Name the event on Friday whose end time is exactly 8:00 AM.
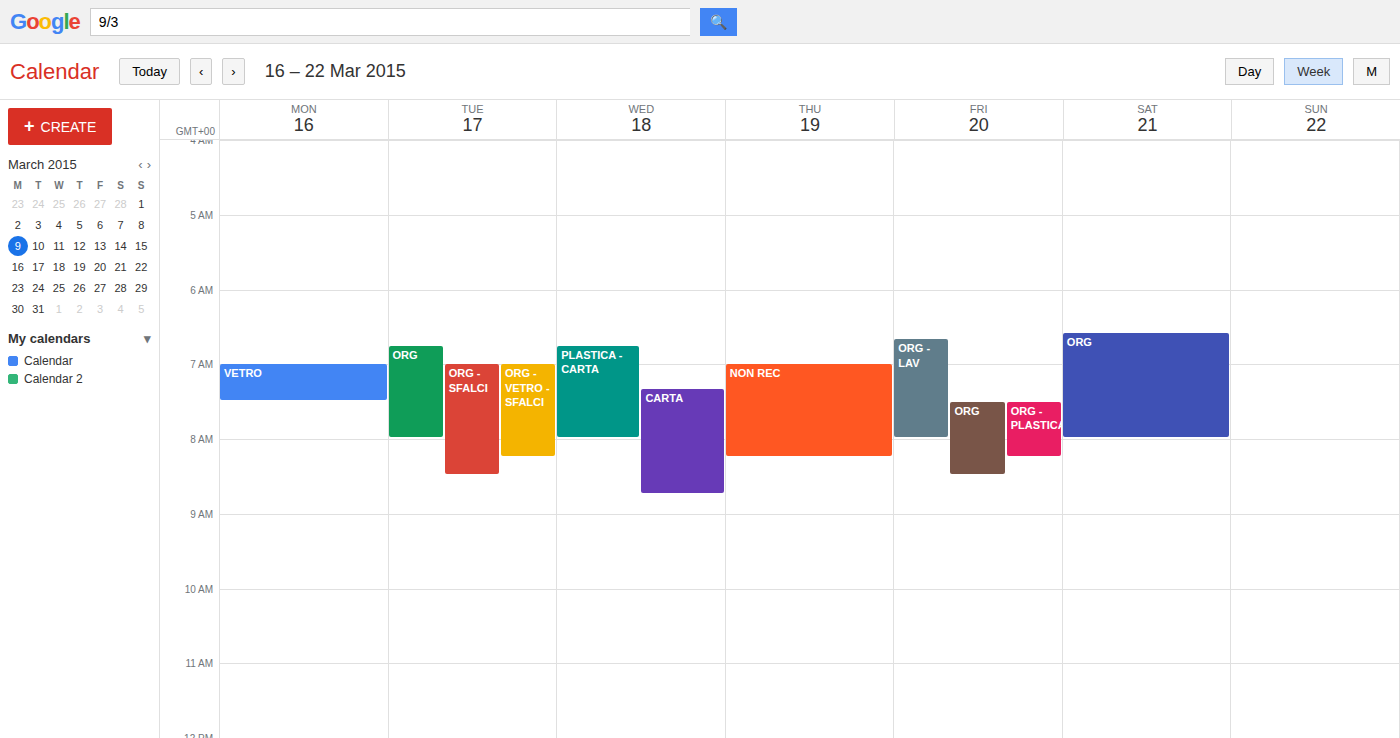
"ORG - LAV"